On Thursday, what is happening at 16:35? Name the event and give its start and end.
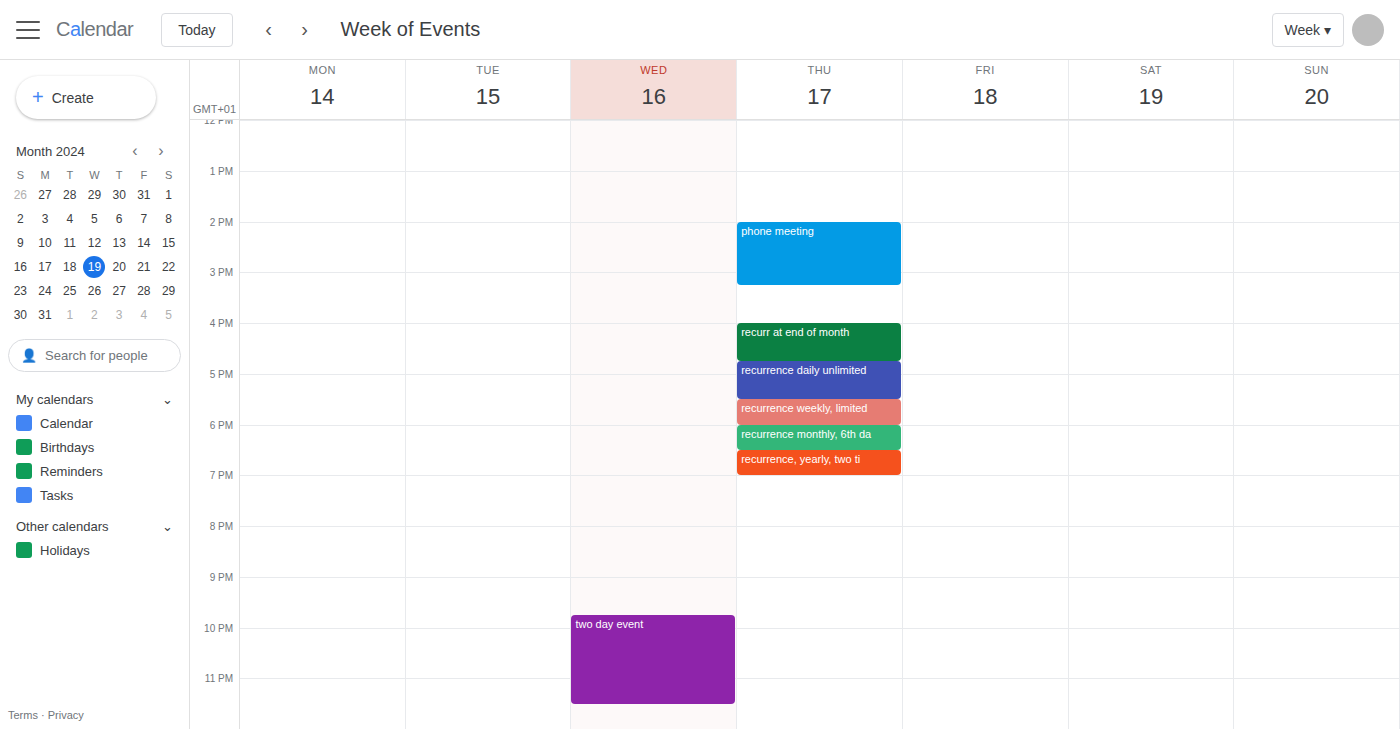
"recurr at end of month", 16:00 to 16:45